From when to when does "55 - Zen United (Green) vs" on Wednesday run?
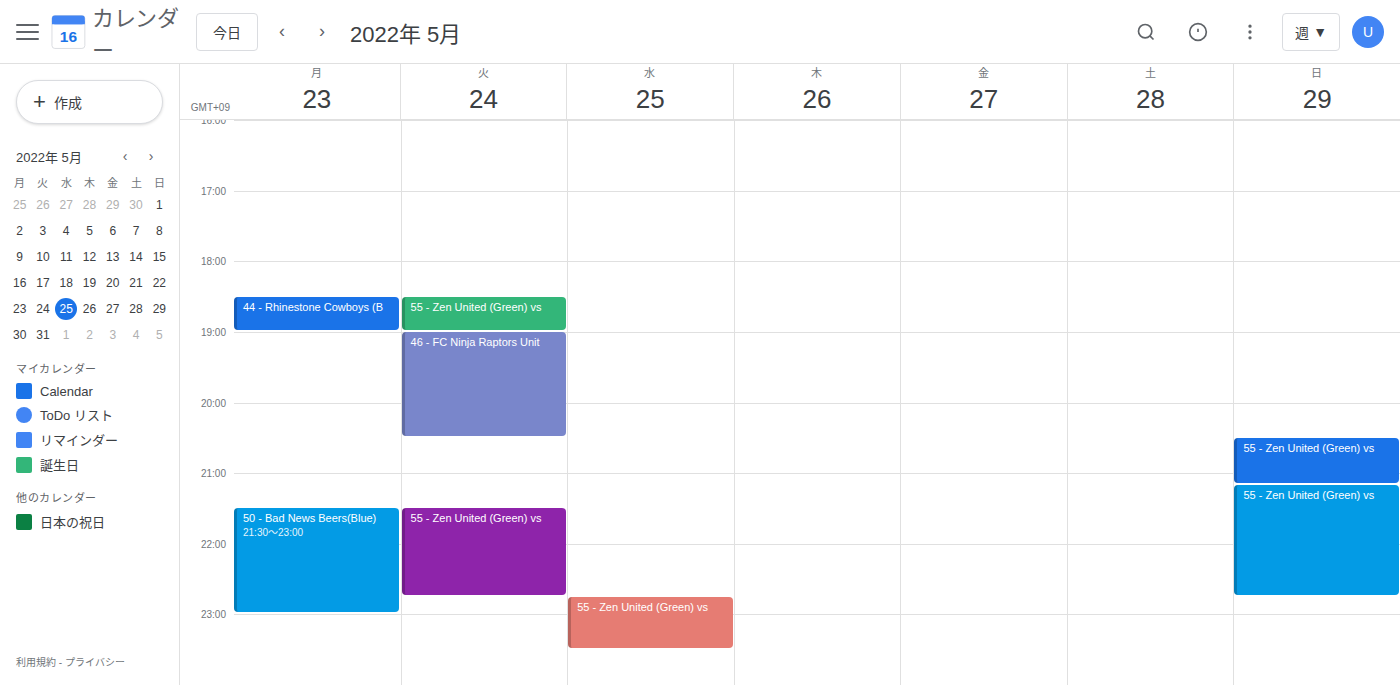
10:45 PM to 11:30 PM